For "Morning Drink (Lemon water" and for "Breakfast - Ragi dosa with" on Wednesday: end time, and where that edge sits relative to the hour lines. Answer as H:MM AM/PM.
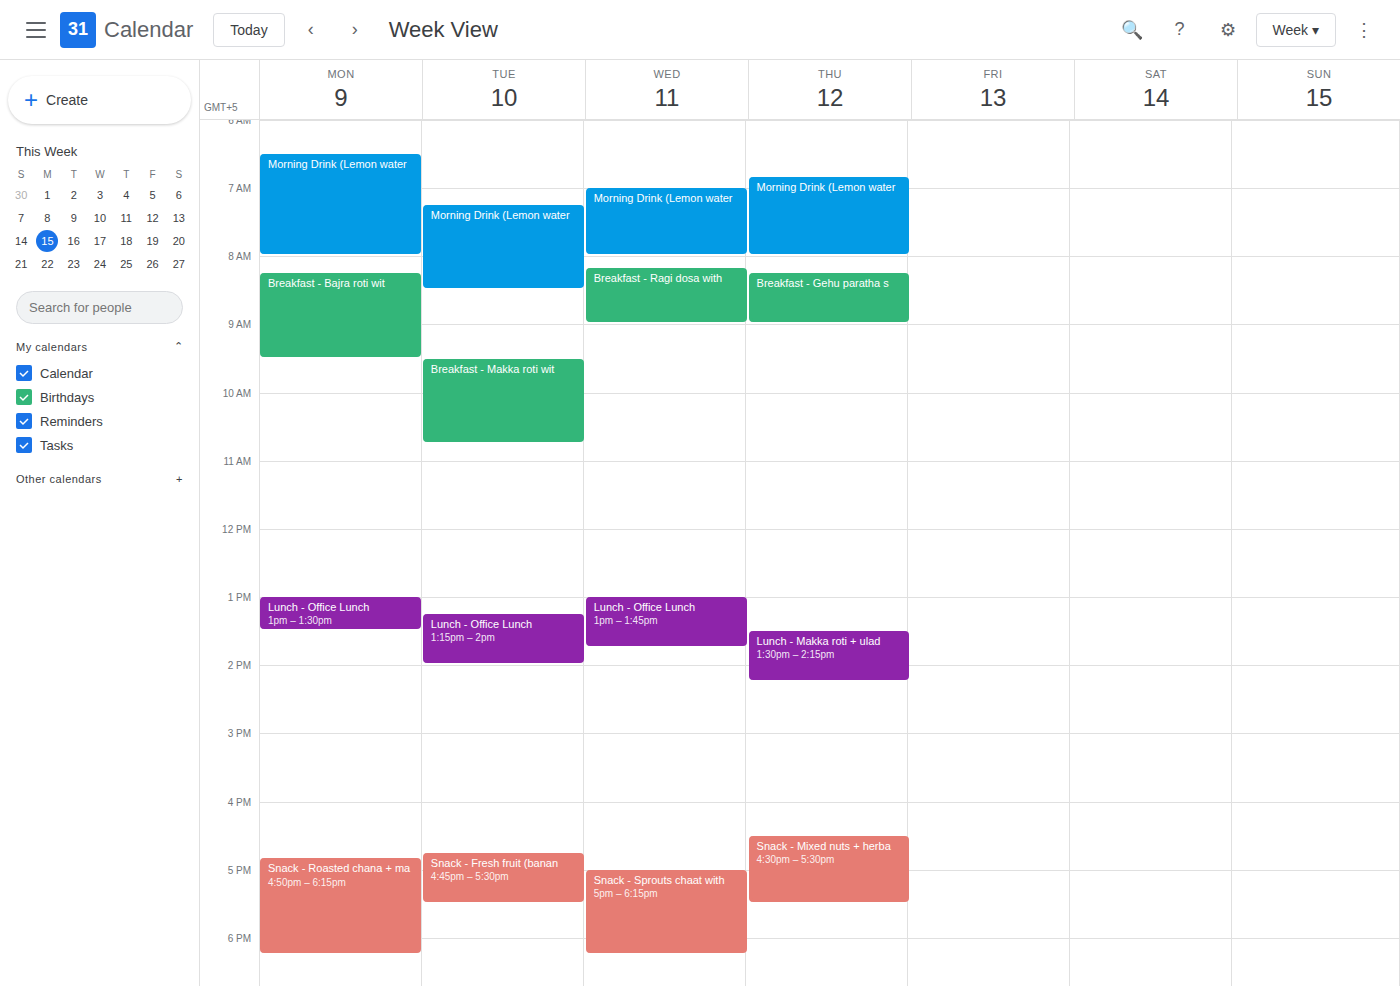
"Morning Drink (Lemon water": 8:00 AM, exactly on the 8 AM line. "Breakfast - Ragi dosa with": 9:00 AM, exactly on the 9 AM line.